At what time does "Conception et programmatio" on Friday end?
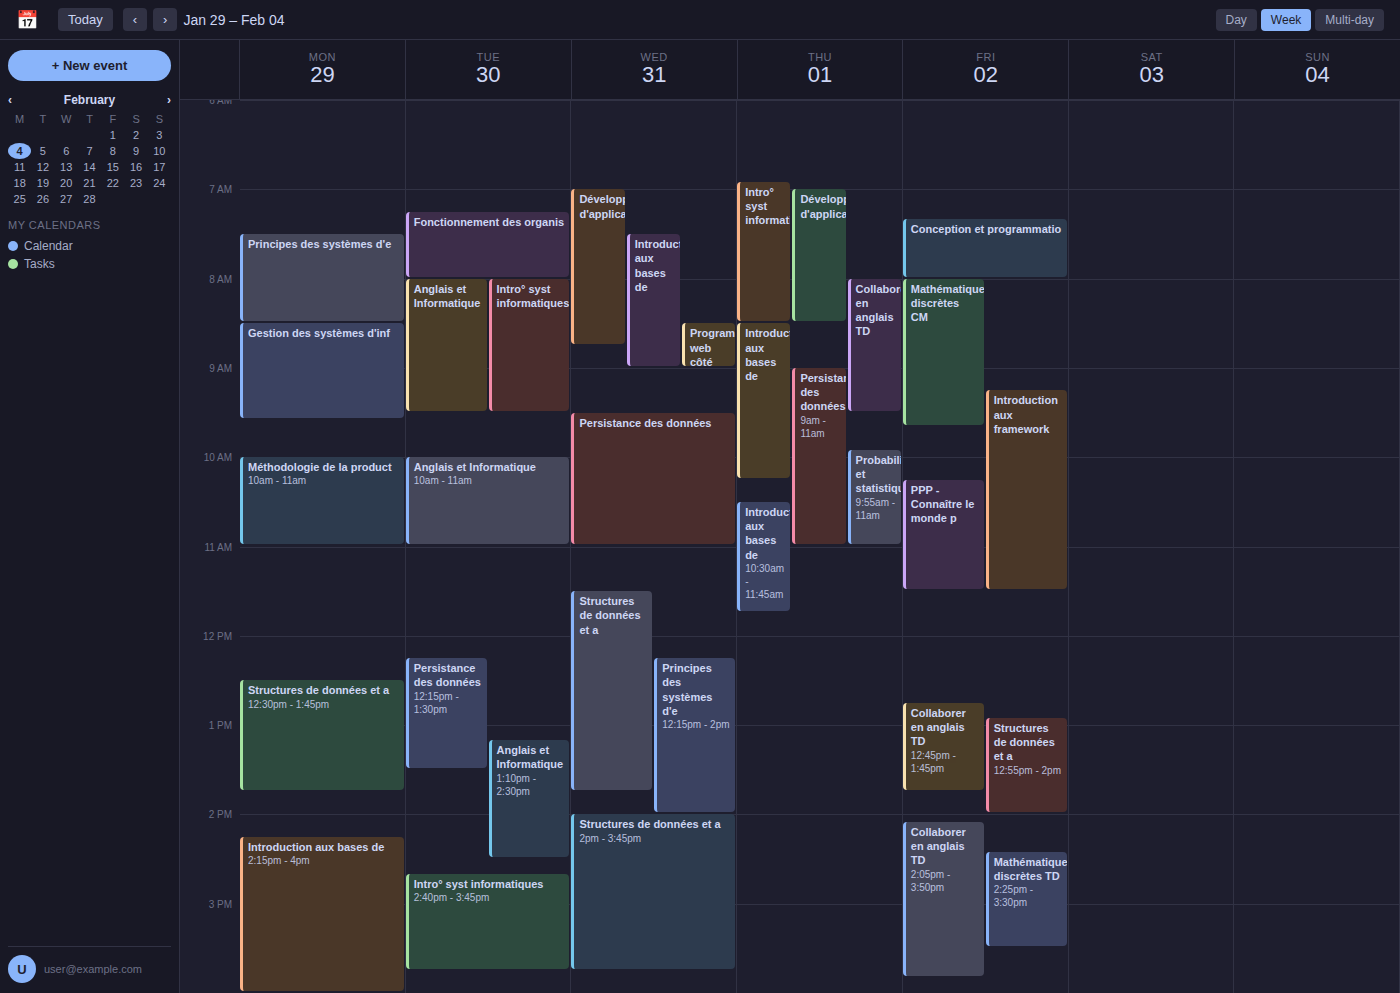
08:00